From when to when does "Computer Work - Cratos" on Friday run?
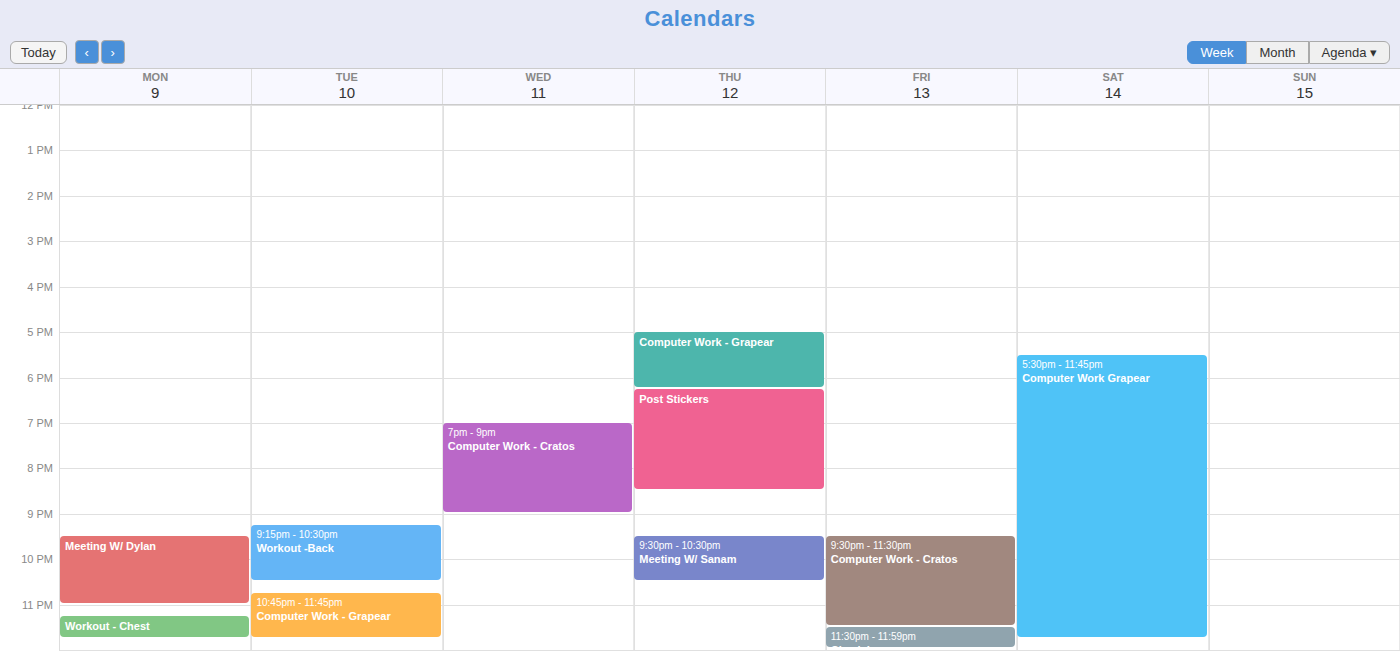
21:30 to 23:30